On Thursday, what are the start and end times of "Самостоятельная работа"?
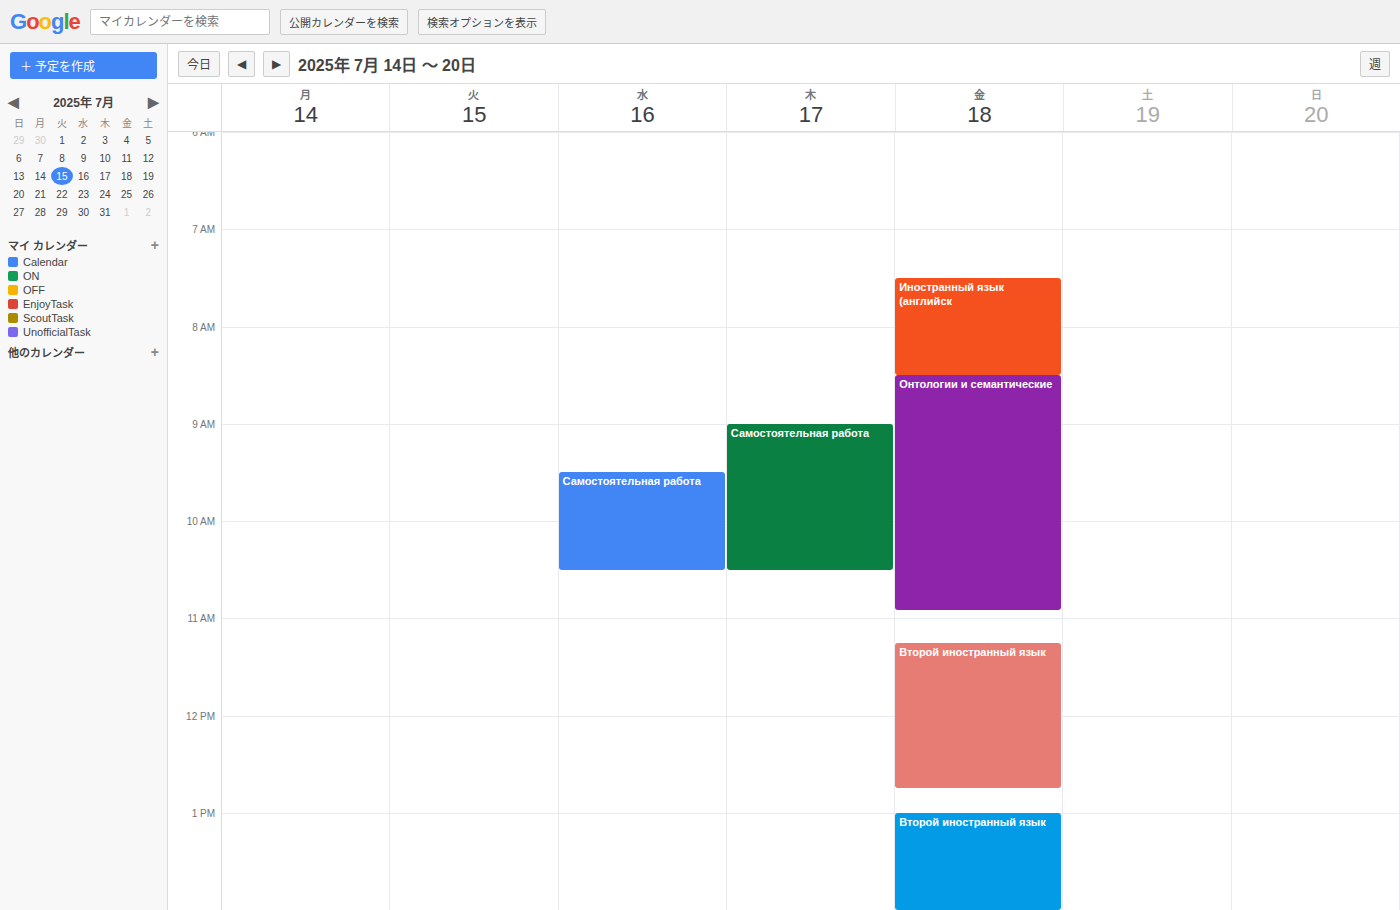
9:00 AM to 10:30 AM